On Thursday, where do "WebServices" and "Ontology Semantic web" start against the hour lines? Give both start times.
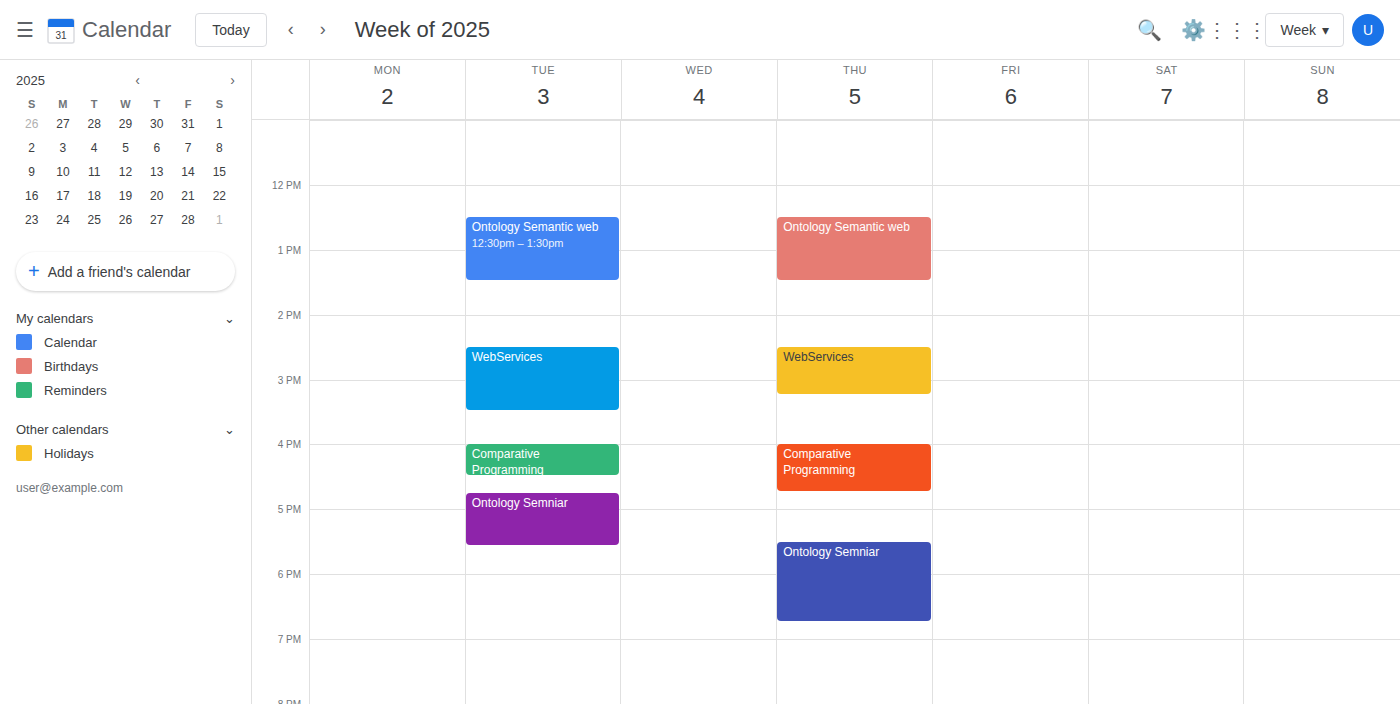
"WebServices": 2:30 PM, halfway between the 2 PM and 3 PM lines. "Ontology Semantic web": 12:30 PM, halfway between the 12 PM and 1 PM lines.